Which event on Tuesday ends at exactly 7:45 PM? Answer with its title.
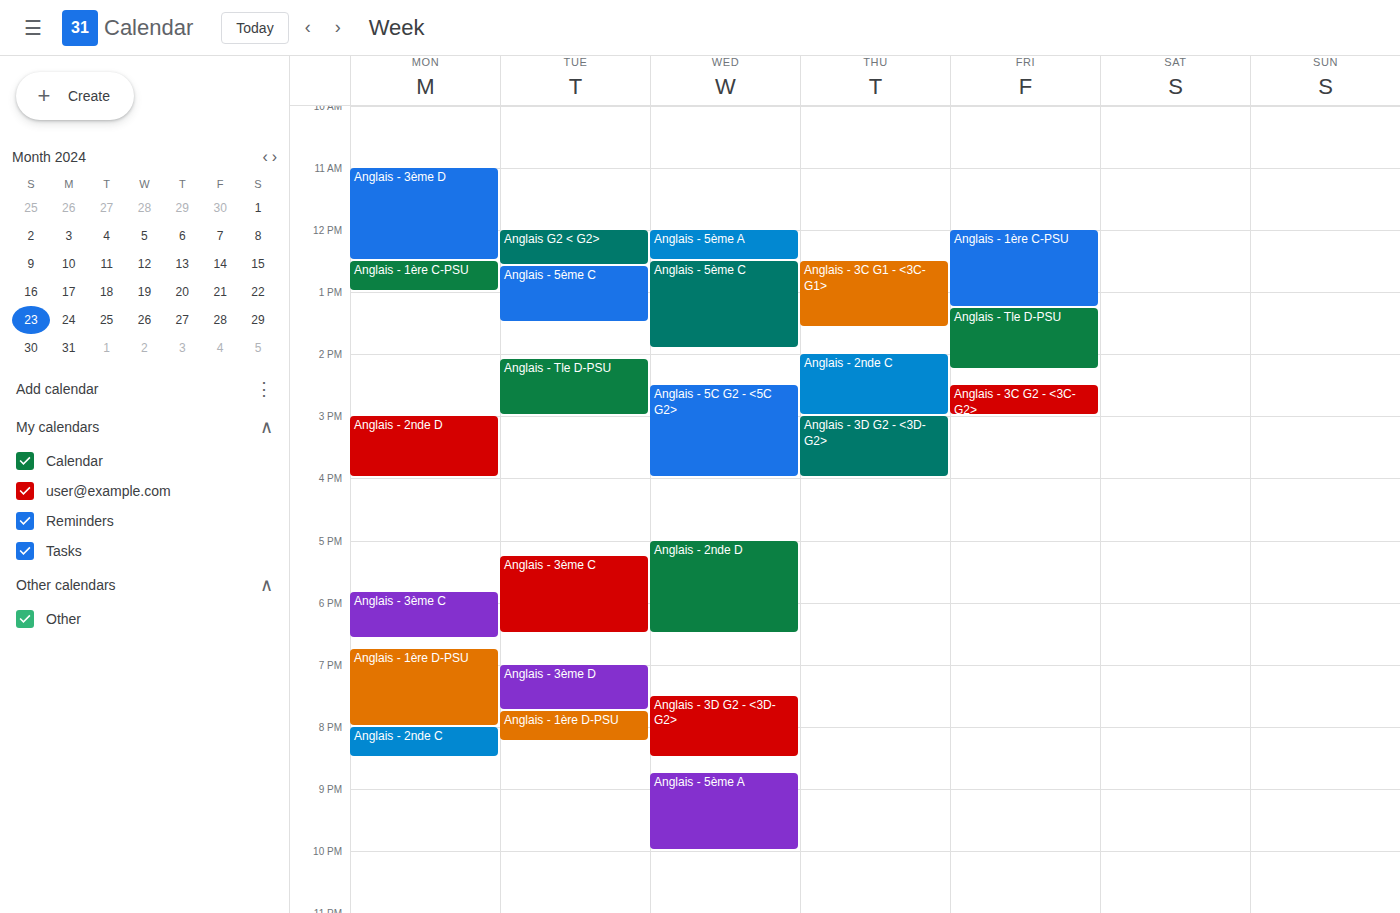
"Anglais - 3ème D"